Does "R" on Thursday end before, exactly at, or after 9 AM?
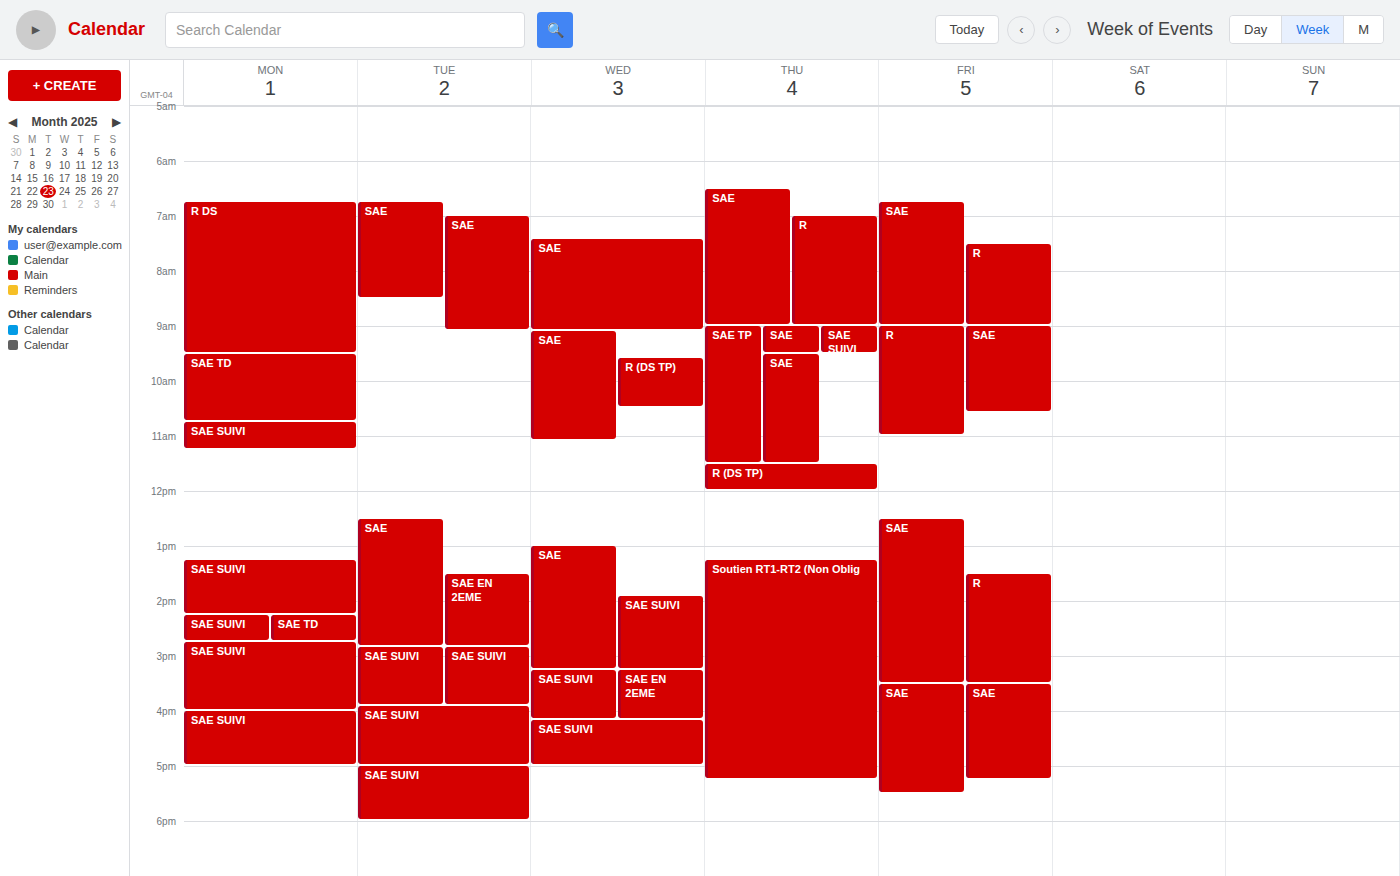
9:00 AM -- exactly at 9 AM, on the 9 AM line.